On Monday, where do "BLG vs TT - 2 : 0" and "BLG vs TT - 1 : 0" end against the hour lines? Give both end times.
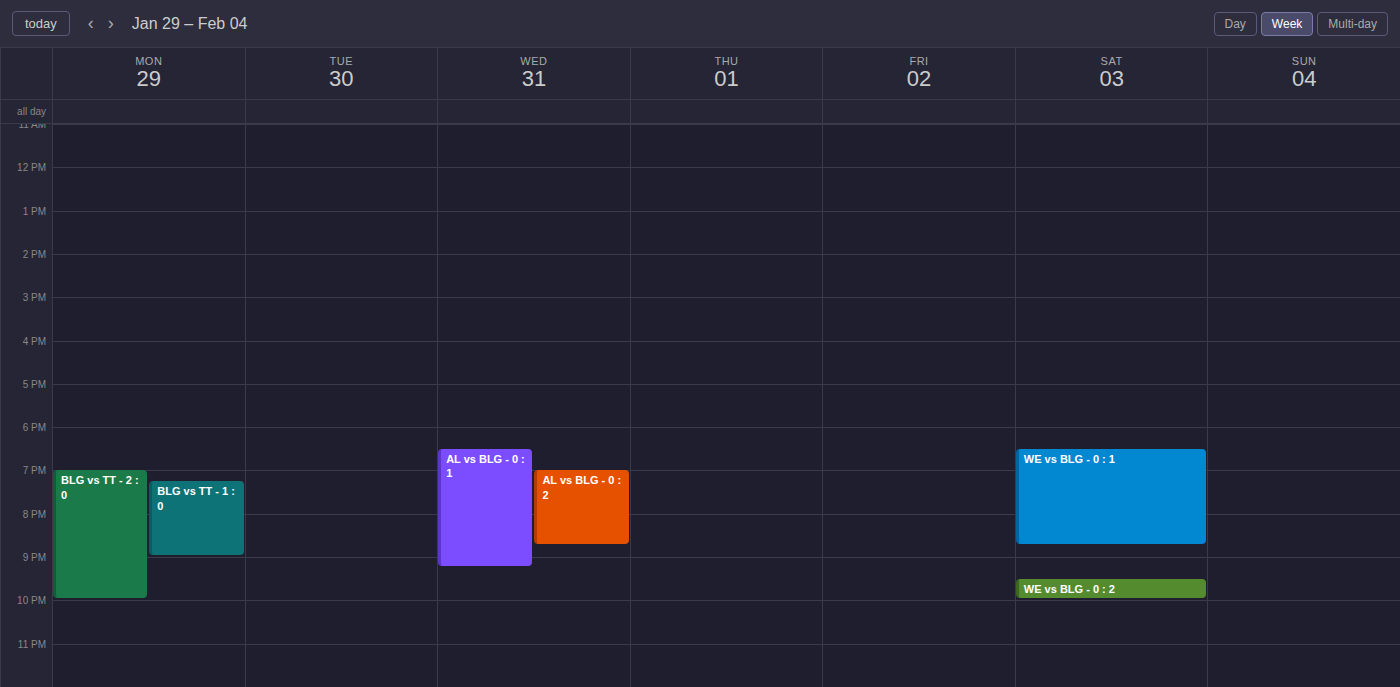
"BLG vs TT - 2 : 0": 10:00 PM, exactly on the 10 PM line. "BLG vs TT - 1 : 0": 9:00 PM, exactly on the 9 PM line.